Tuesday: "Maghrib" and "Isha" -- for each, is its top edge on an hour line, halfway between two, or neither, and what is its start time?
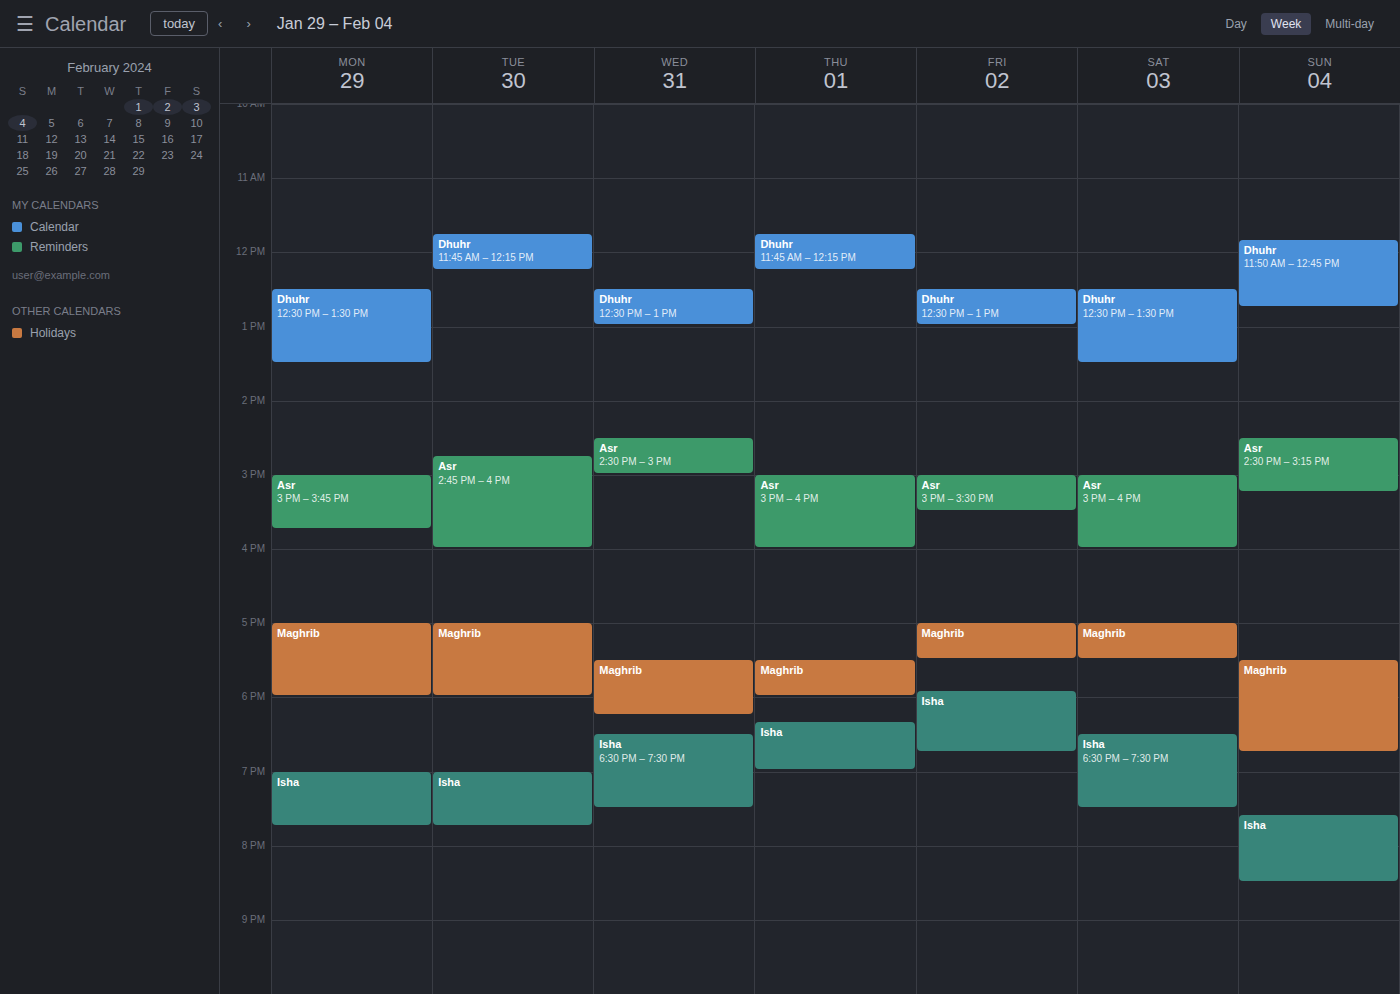
"Maghrib": 17:00, exactly on the 17:00 line. "Isha": 19:00, exactly on the 19:00 line.